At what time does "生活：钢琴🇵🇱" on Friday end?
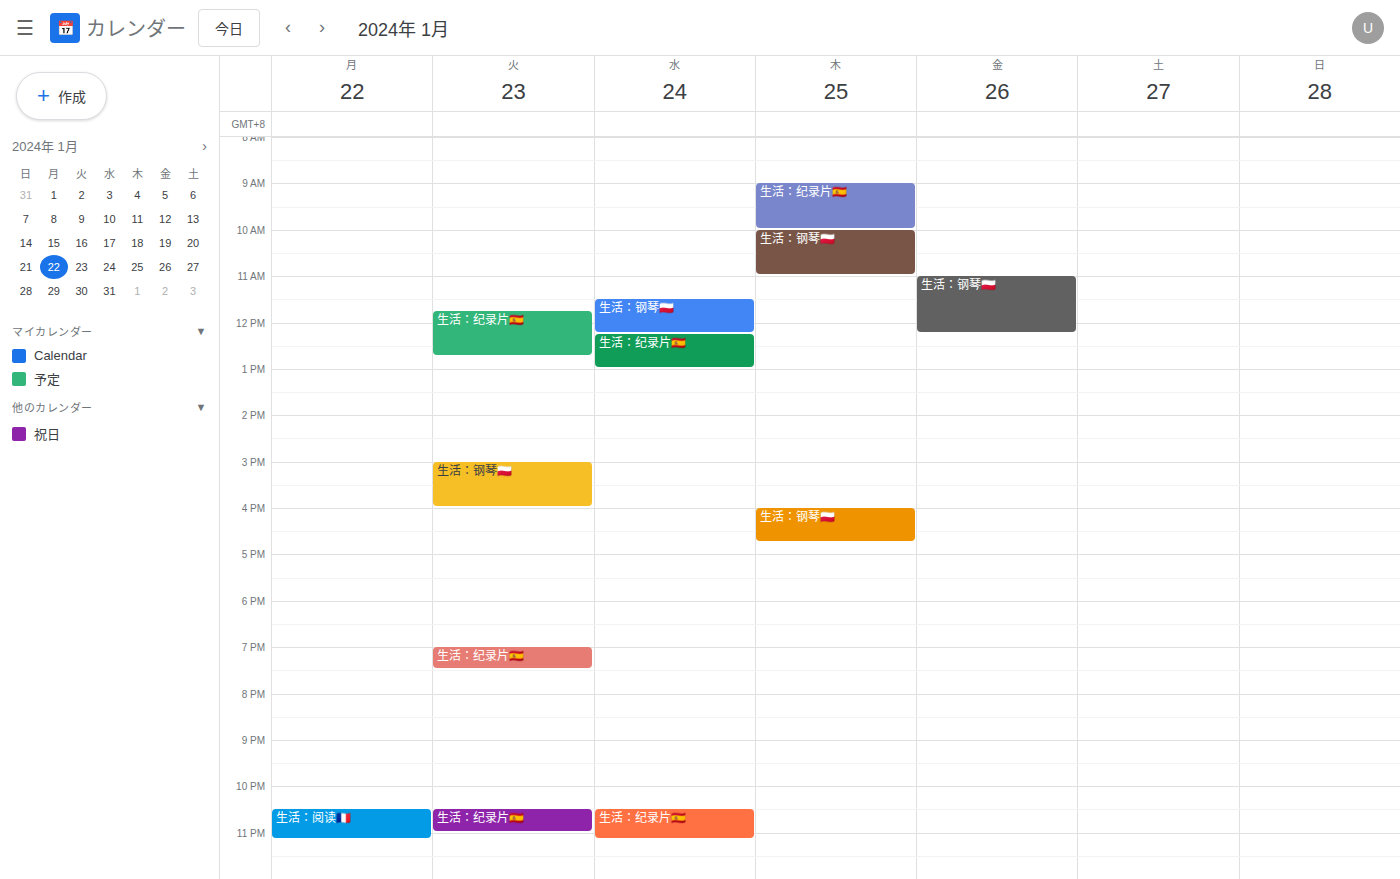
12:15 PM